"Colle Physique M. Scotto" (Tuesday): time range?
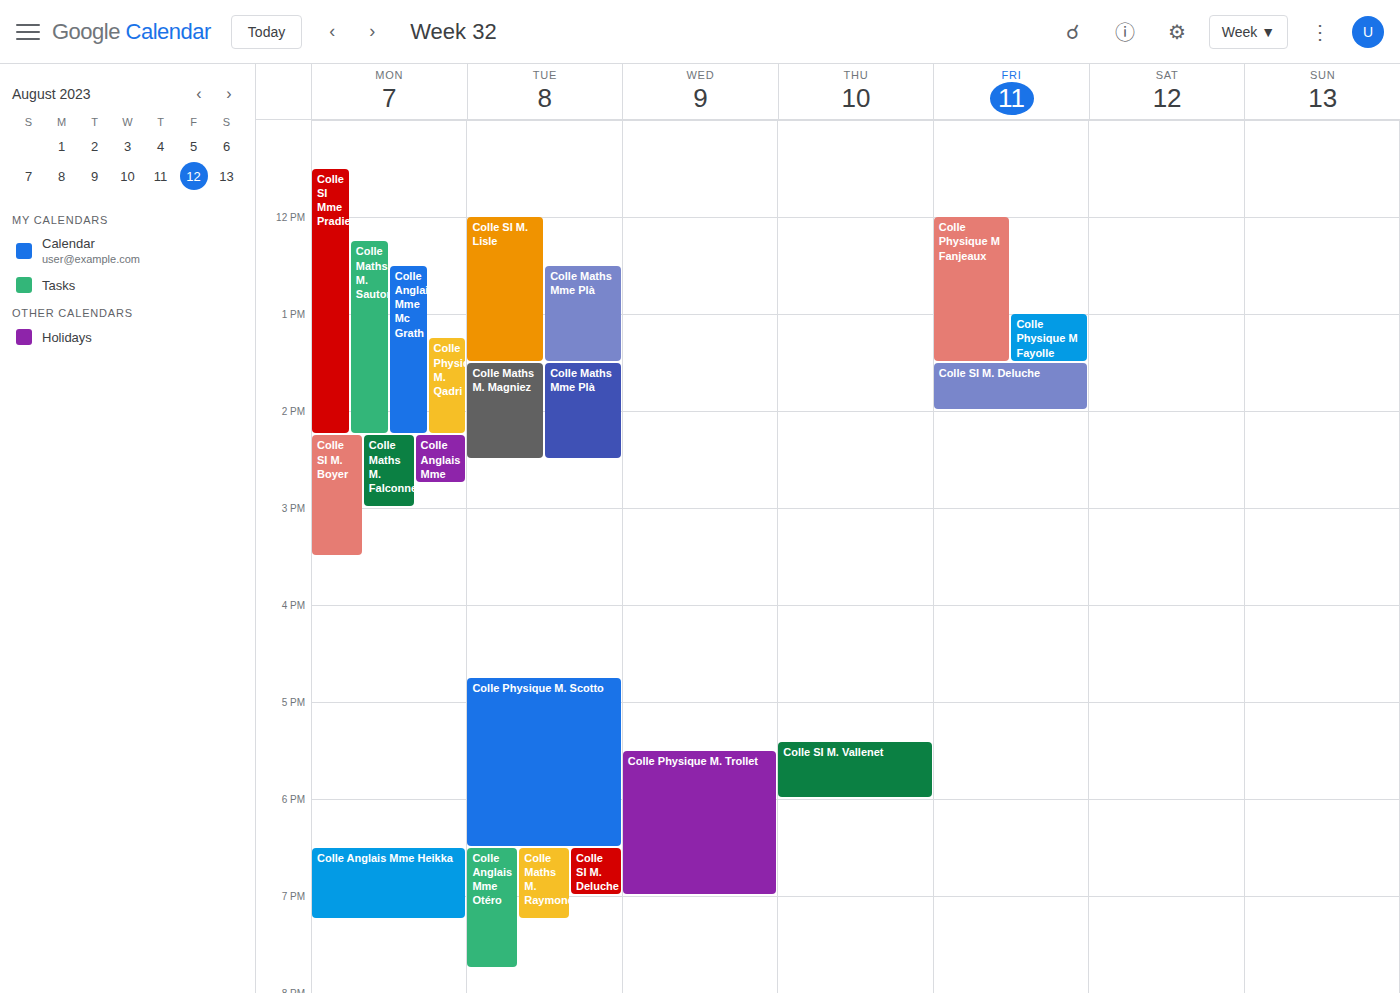
4:45 PM to 6:30 PM